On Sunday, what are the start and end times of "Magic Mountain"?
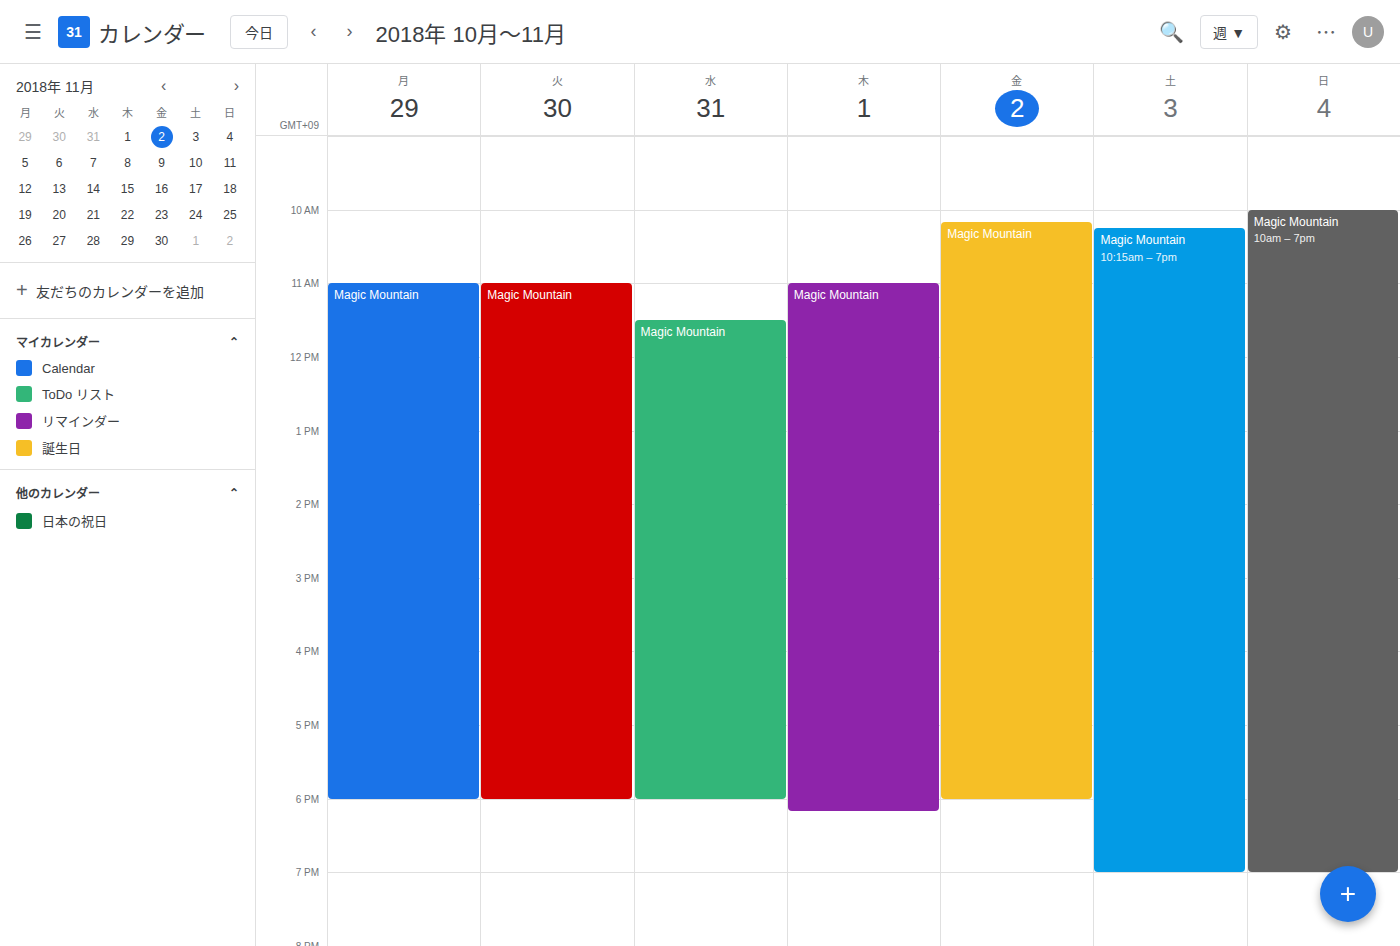
10:00 to 19:00